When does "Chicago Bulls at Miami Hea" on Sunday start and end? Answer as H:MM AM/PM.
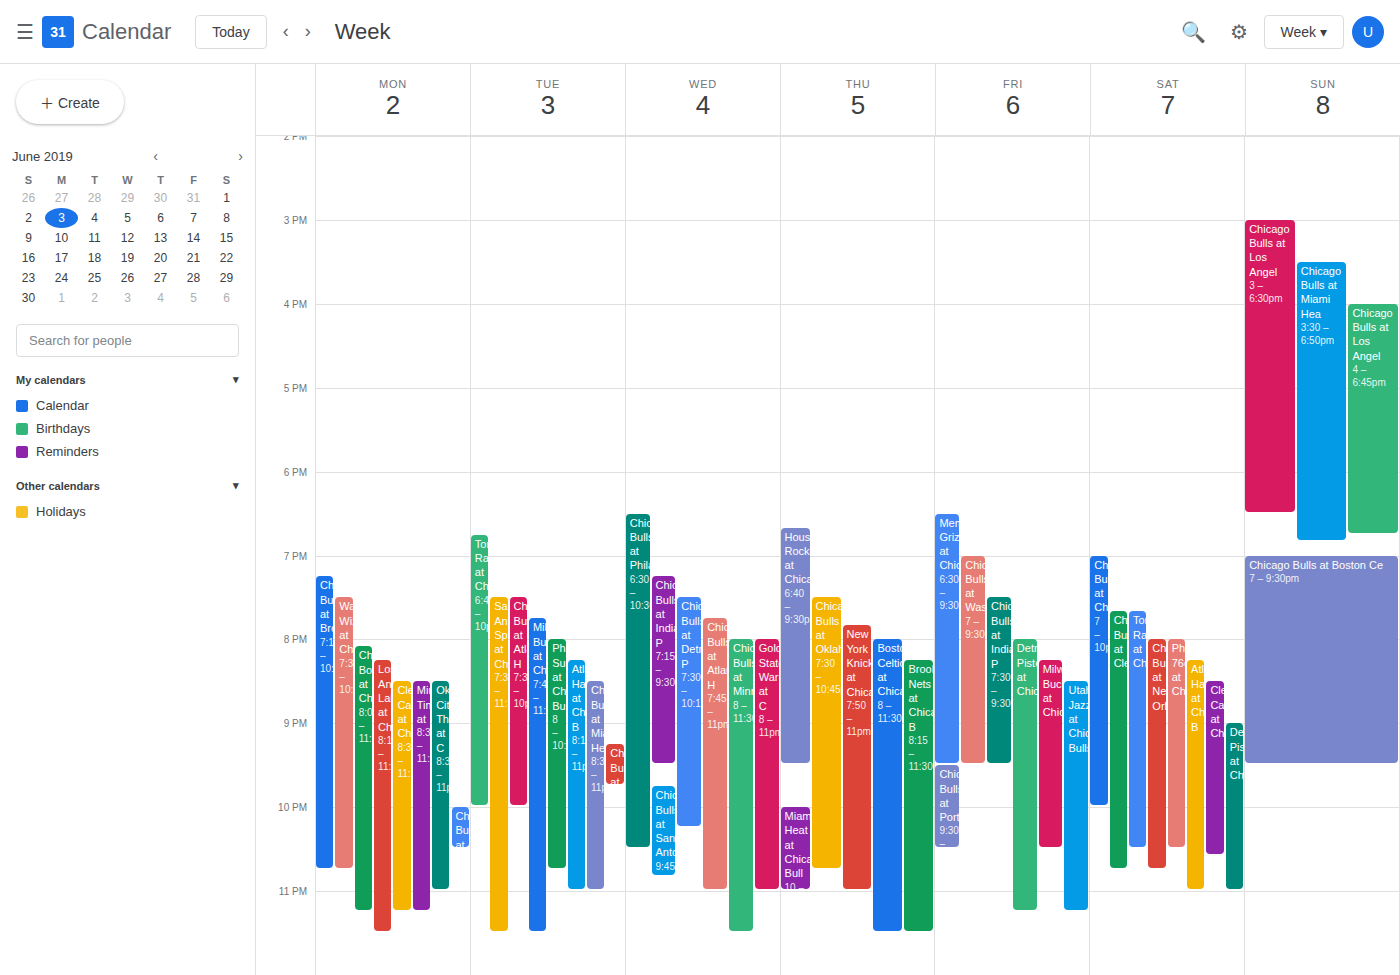
3:30 PM to 6:50 PM